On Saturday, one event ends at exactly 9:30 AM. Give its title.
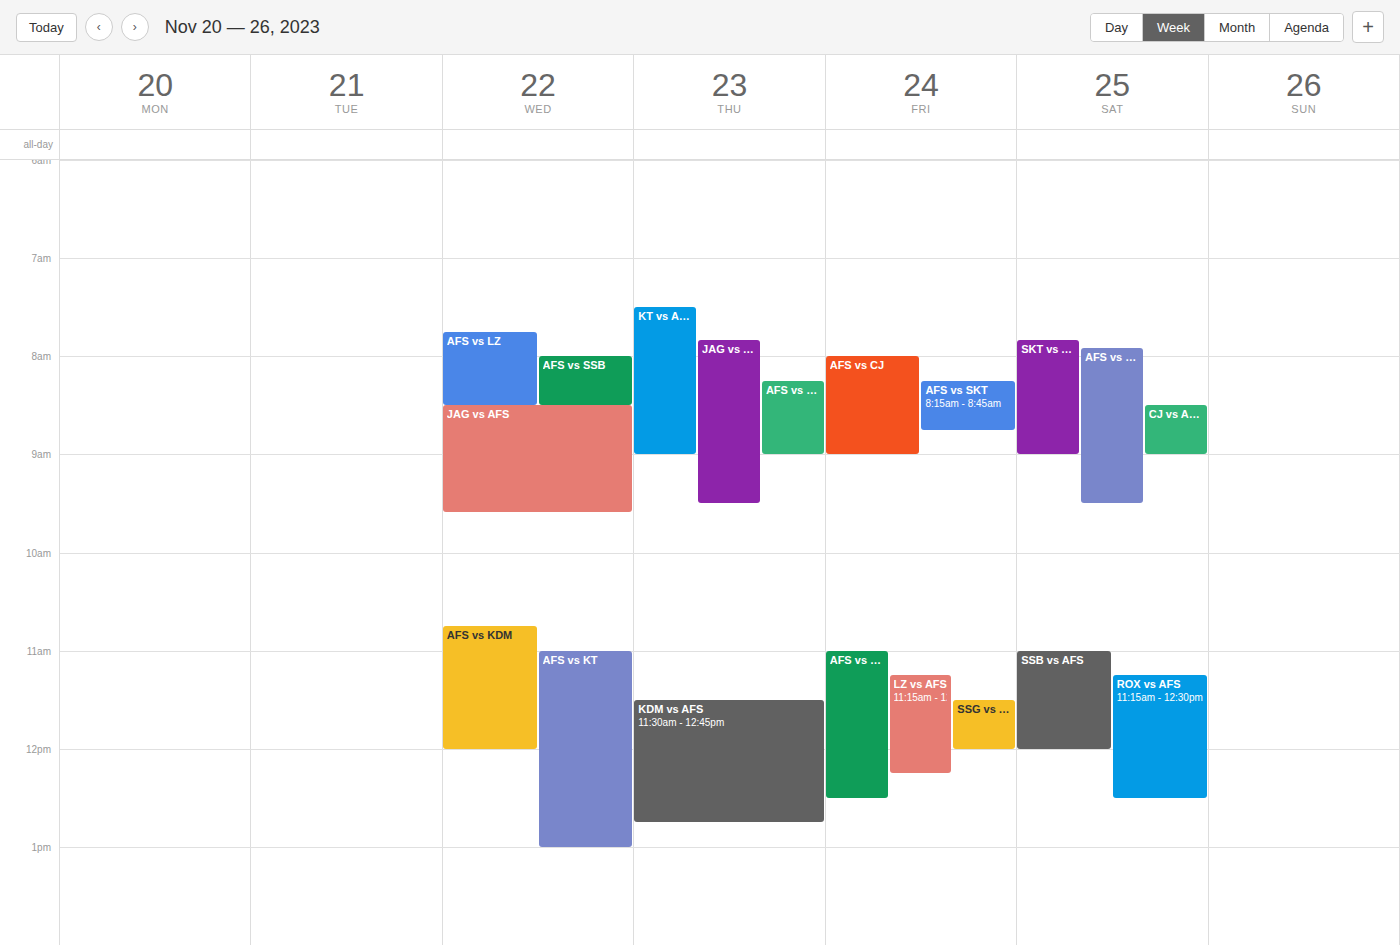
"AFS vs SSG"